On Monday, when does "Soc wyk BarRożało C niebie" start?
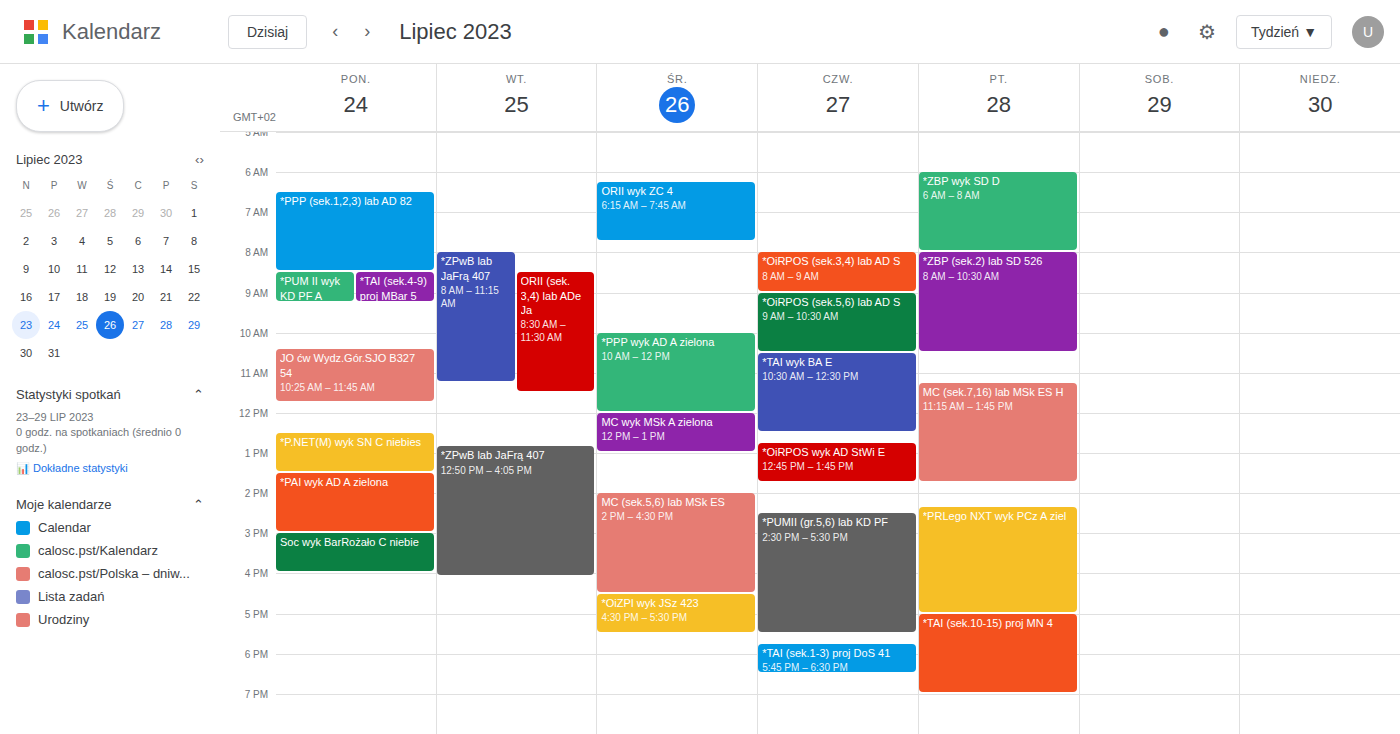
3:00 PM